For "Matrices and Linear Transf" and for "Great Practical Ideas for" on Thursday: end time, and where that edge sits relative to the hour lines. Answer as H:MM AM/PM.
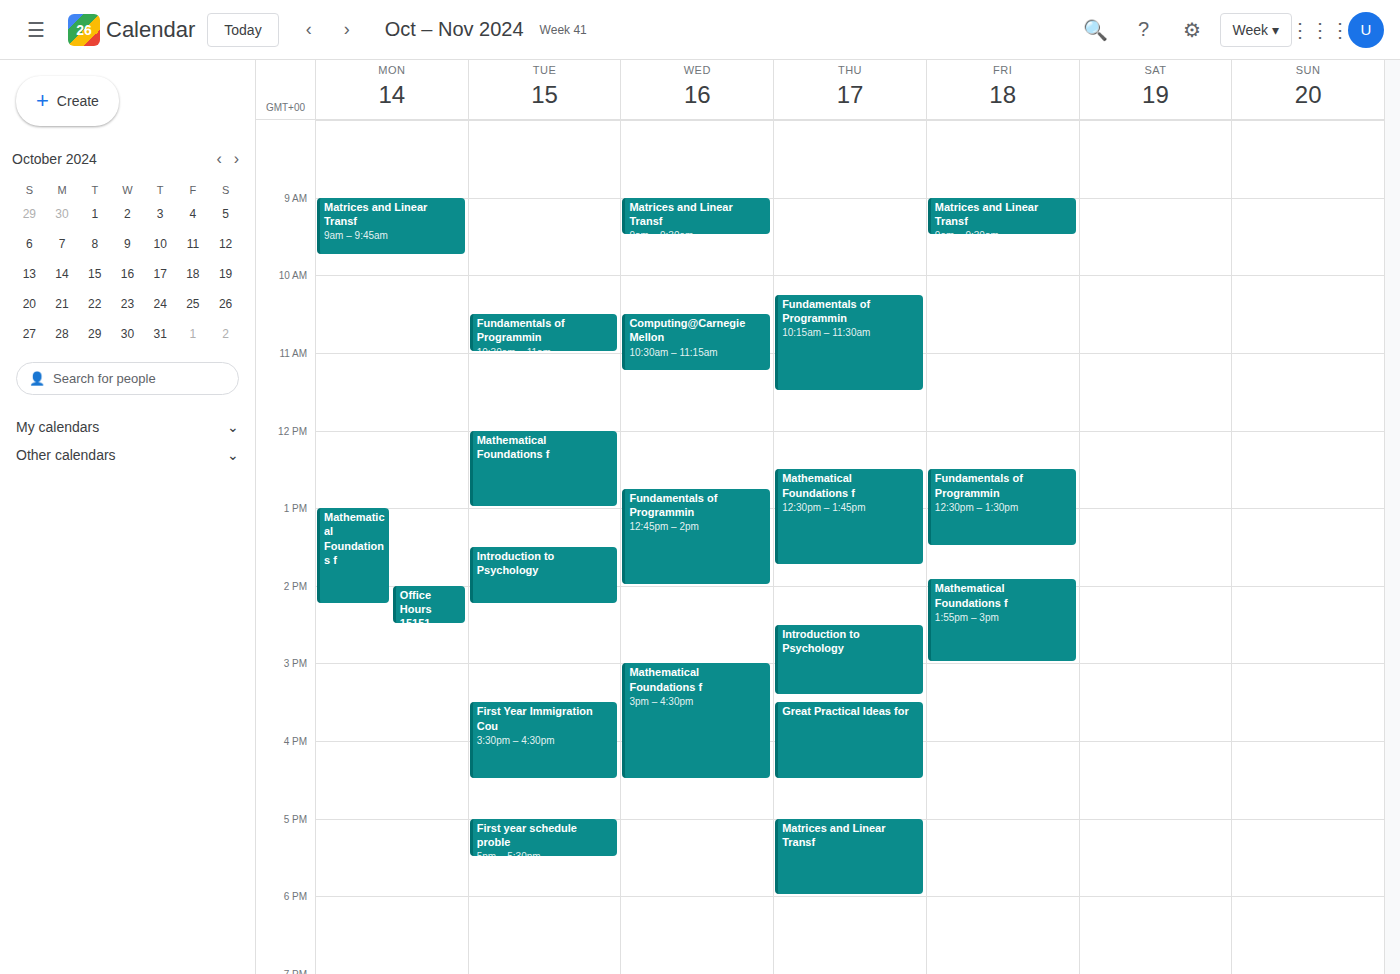
"Matrices and Linear Transf": 6:00 PM, exactly on the 6 PM line. "Great Practical Ideas for": 4:30 PM, halfway between the 4 PM and 5 PM lines.